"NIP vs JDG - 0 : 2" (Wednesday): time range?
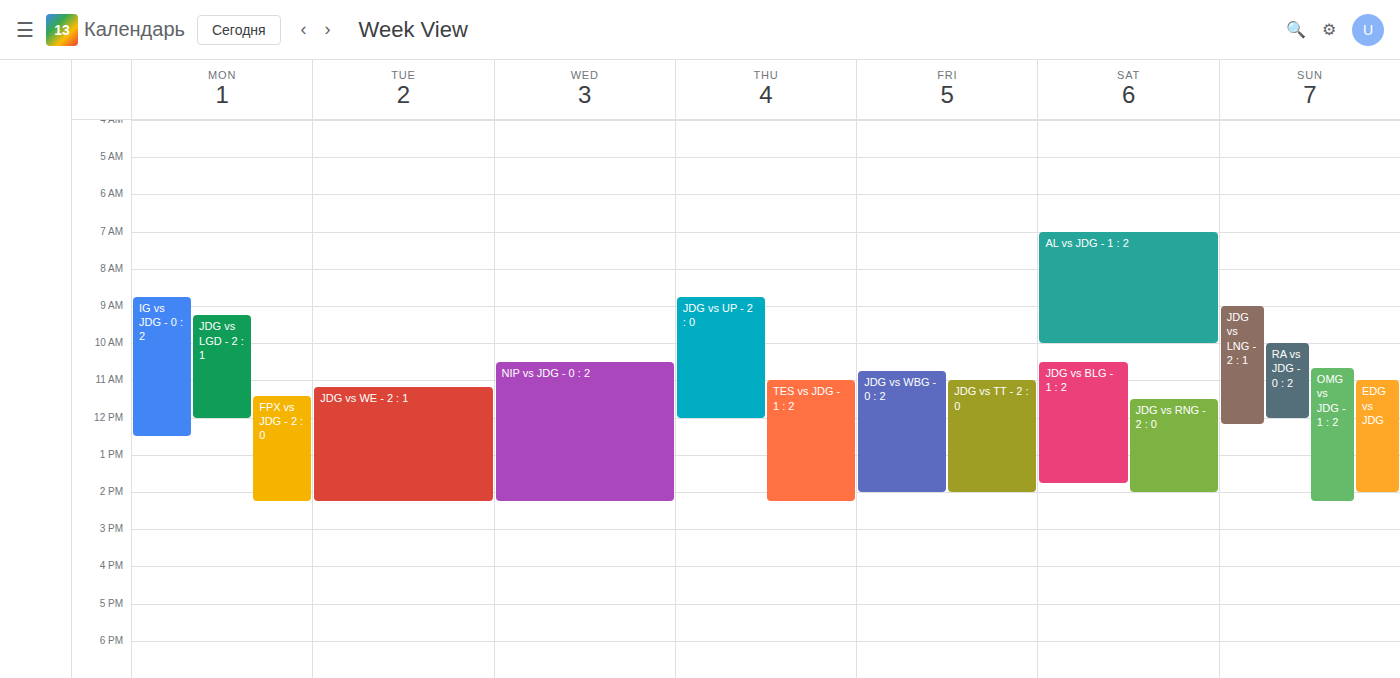
10:30 to 14:15